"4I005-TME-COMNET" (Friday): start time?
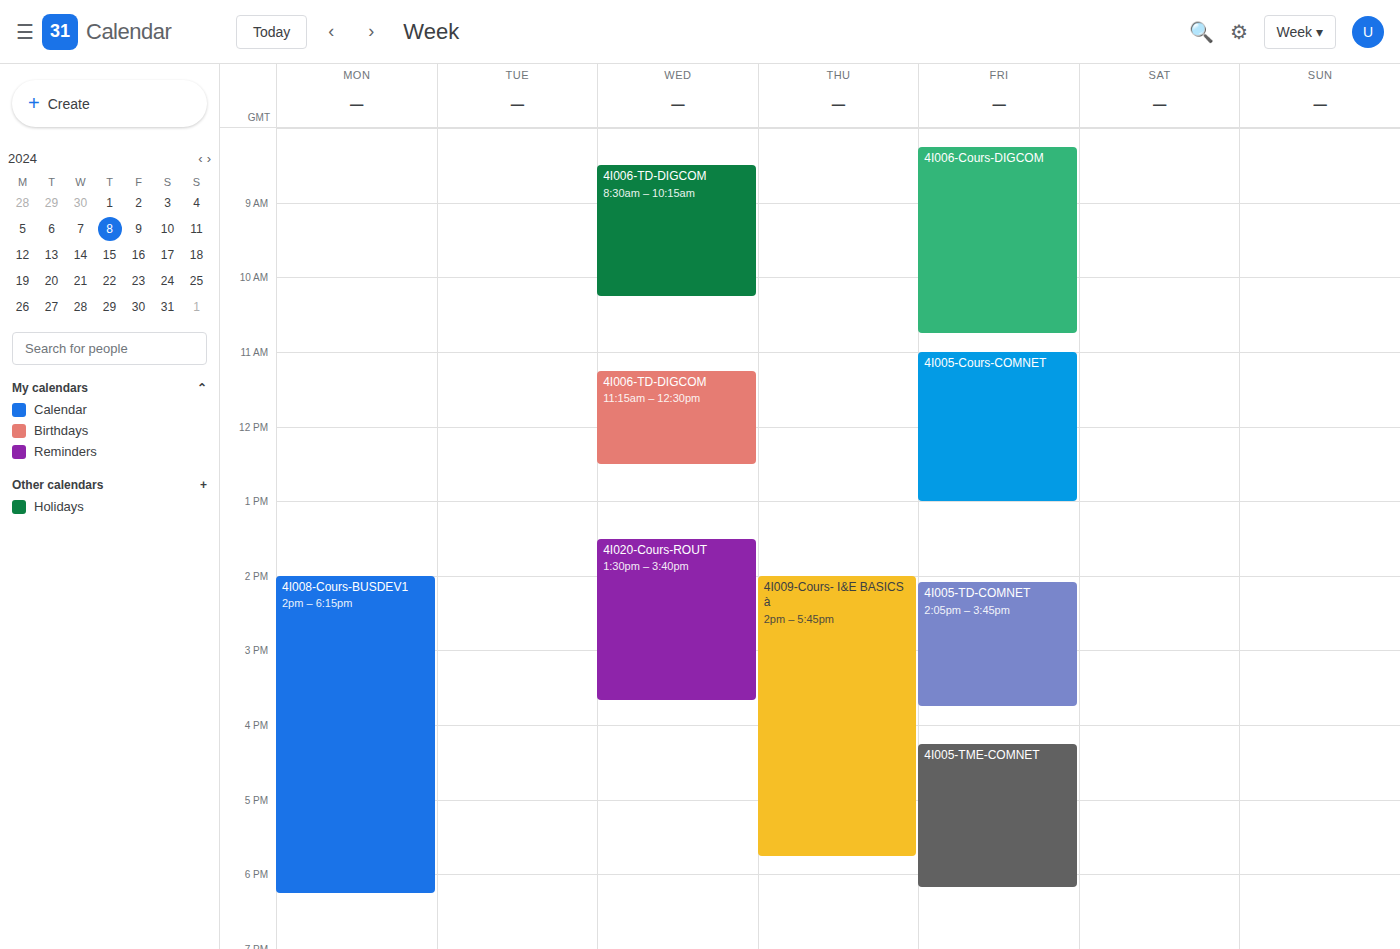
4:15 PM